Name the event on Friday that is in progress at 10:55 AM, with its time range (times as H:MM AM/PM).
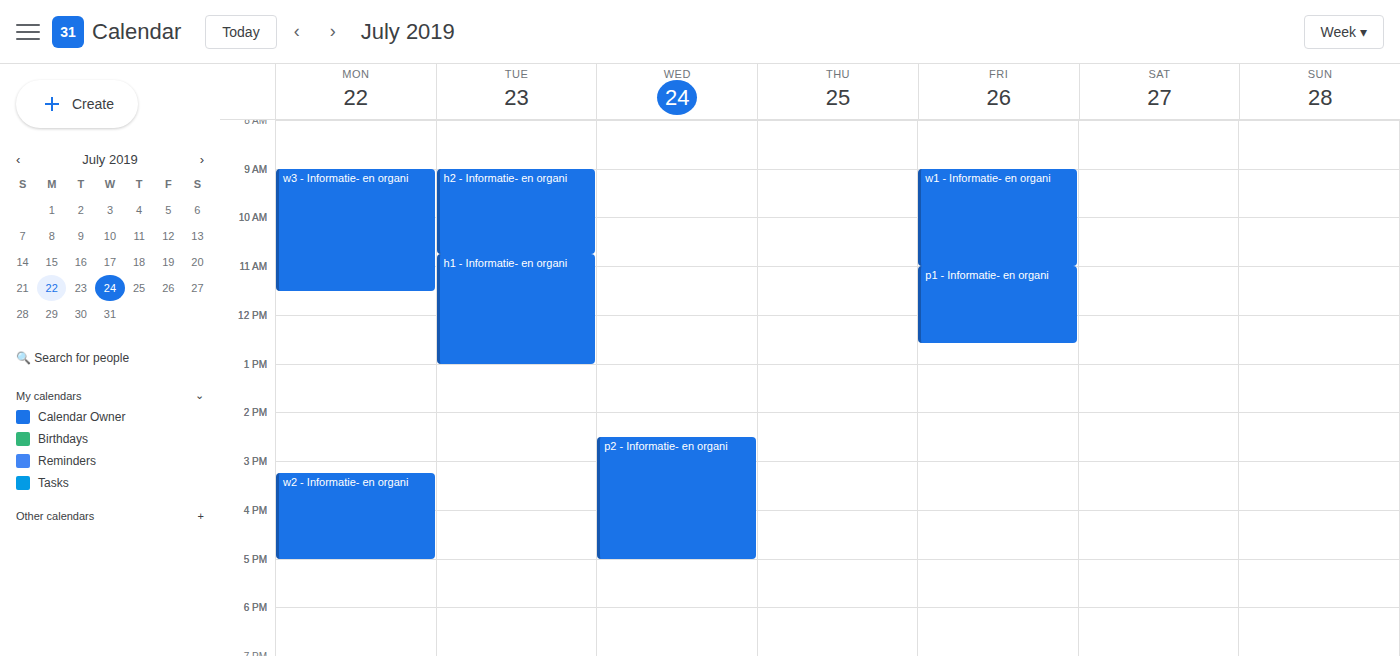
"w1 - Informatie- en organi", 9:00 AM to 11:00 AM